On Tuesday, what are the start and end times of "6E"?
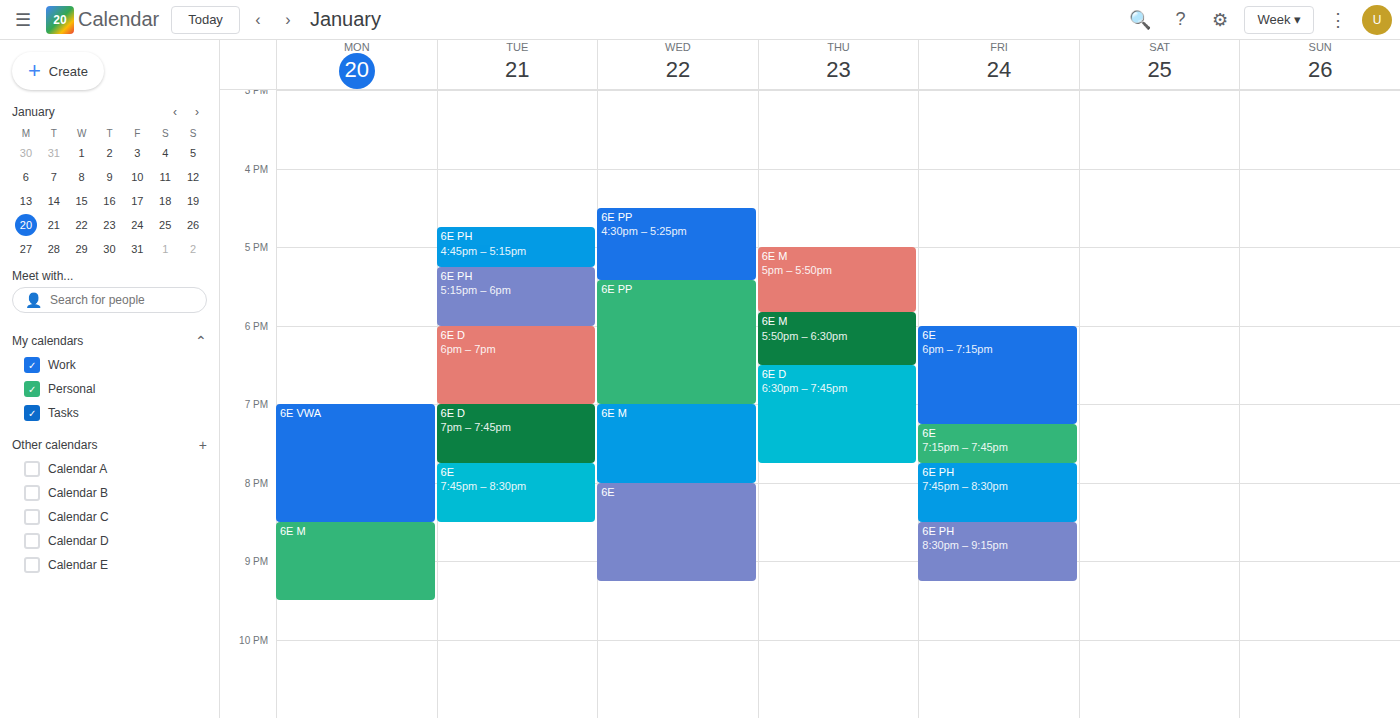
7:45 PM to 8:30 PM